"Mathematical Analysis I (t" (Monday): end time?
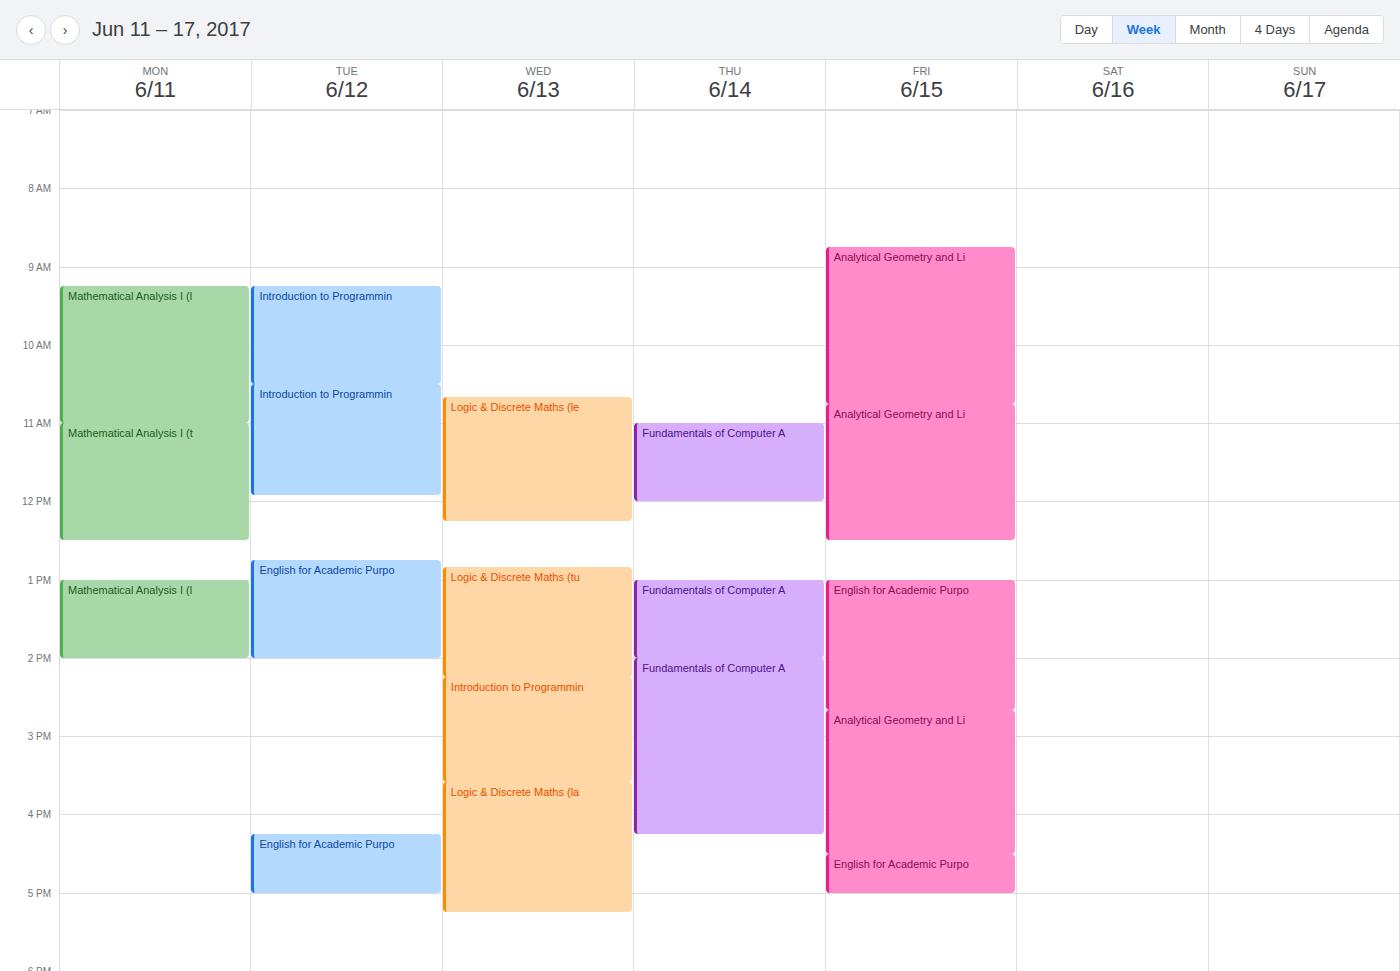
12:30 PM